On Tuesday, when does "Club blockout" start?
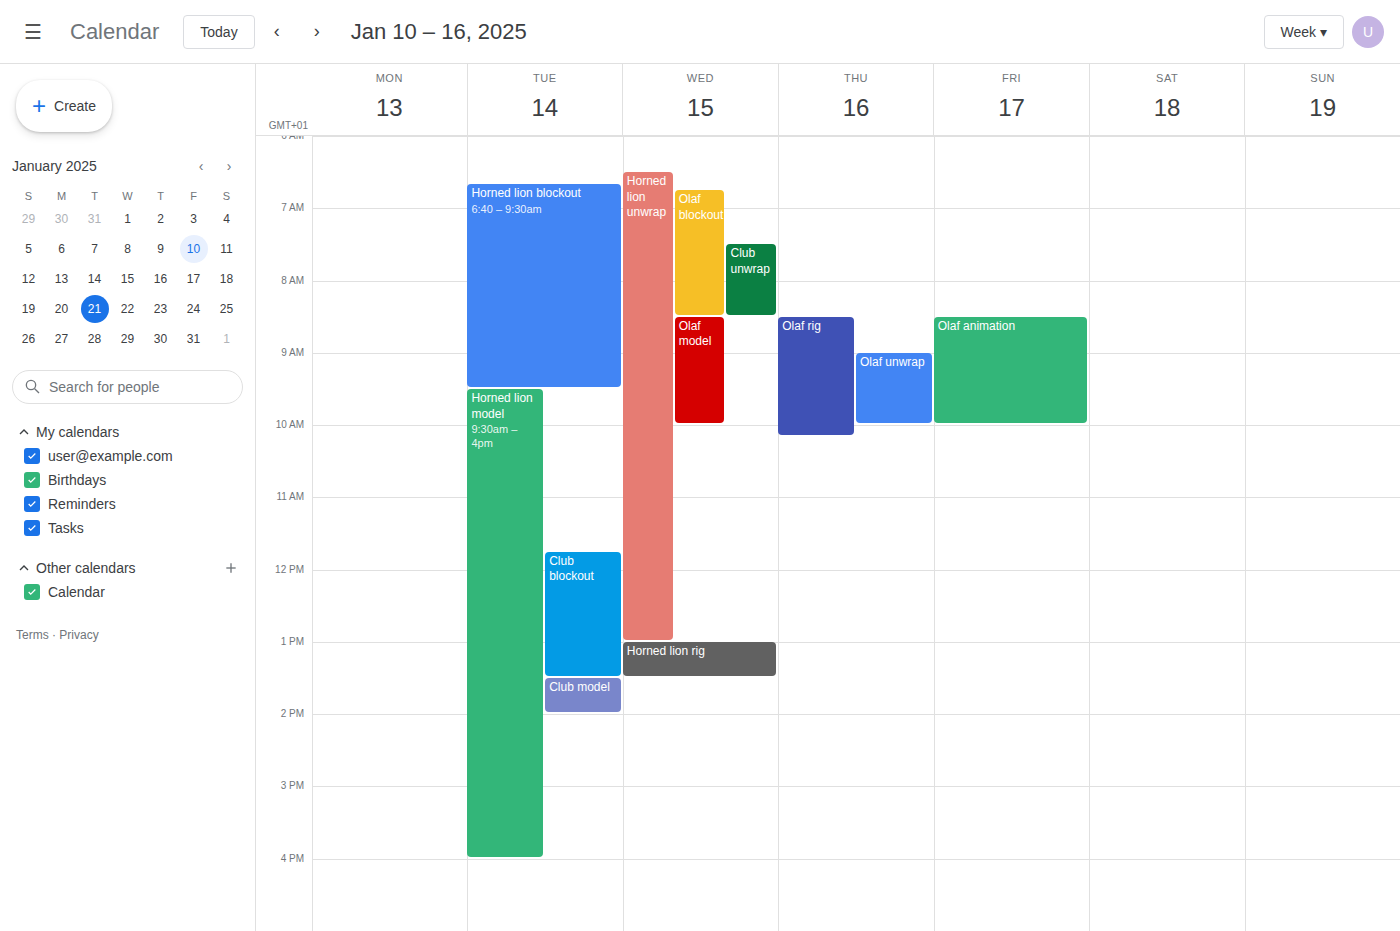
11:45 AM